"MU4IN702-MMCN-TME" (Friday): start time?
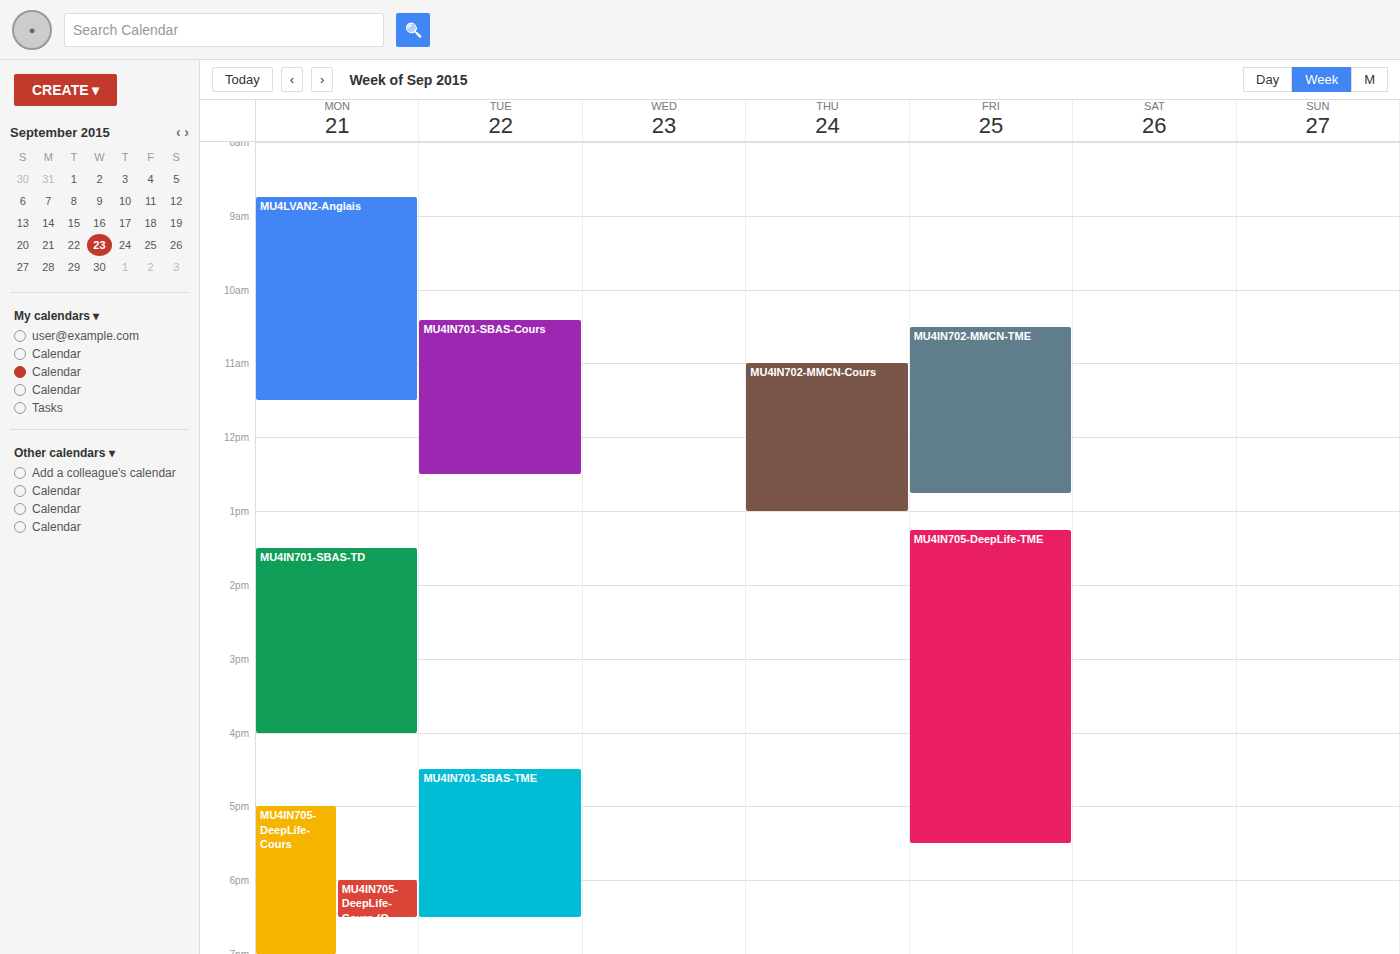
10:30 AM